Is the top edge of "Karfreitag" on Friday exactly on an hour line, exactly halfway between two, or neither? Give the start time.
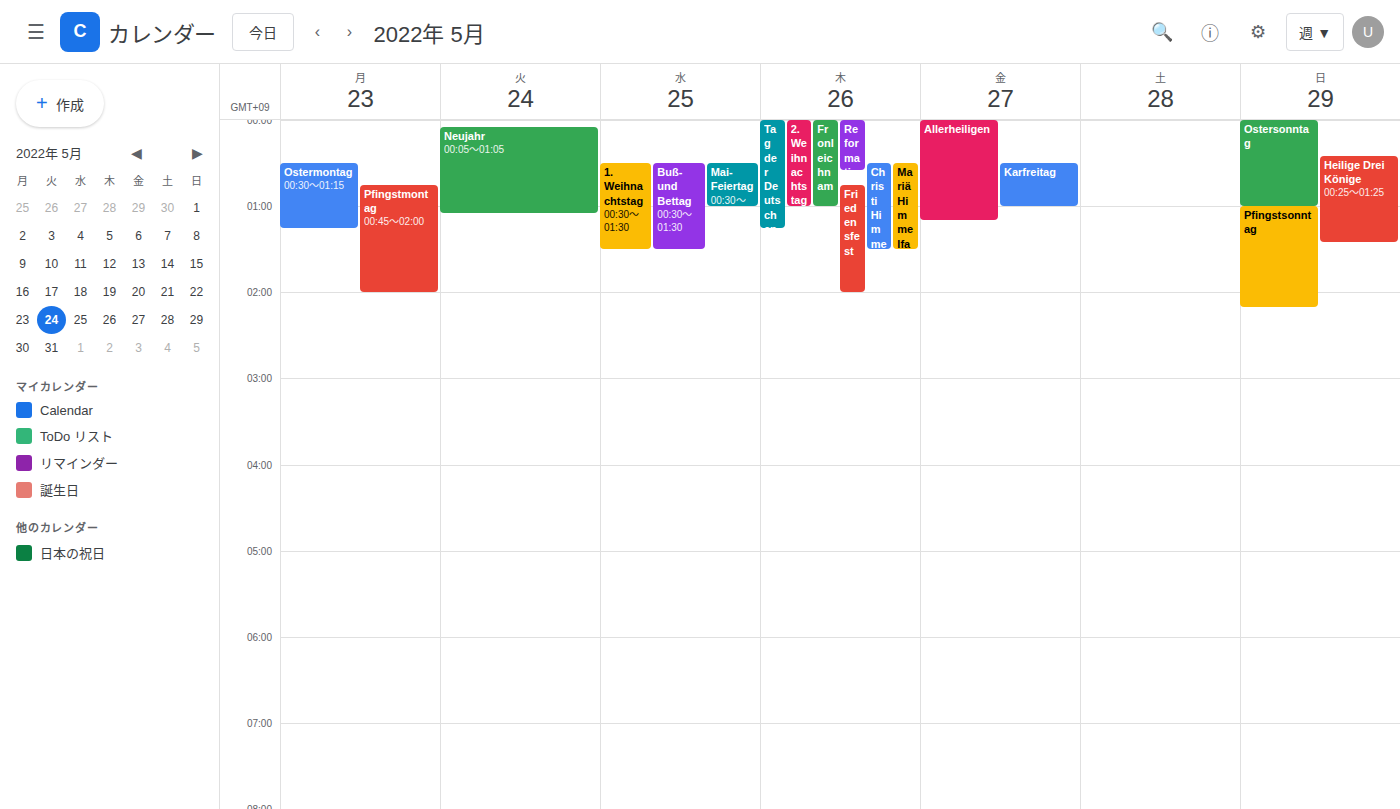
12:30 AM -- halfway between the 12 AM and 1 AM lines.